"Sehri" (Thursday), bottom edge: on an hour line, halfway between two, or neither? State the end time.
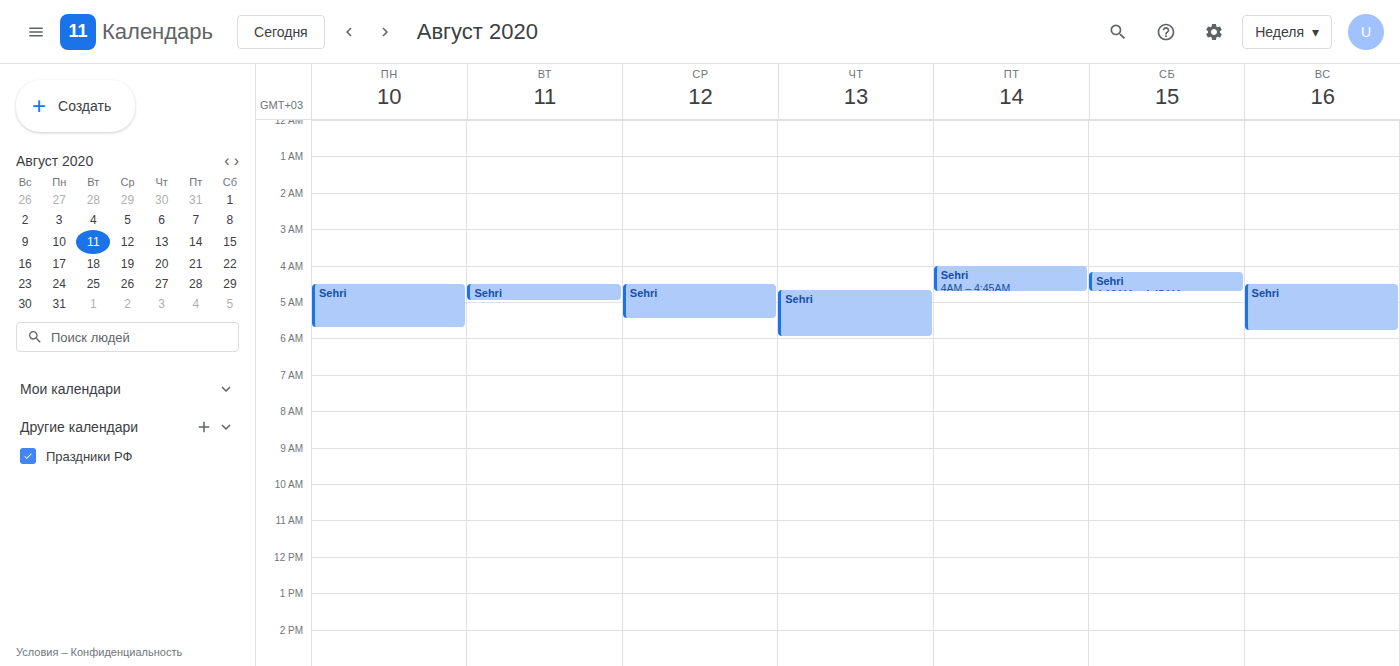
6:00 AM -- exactly on the 6 AM line.